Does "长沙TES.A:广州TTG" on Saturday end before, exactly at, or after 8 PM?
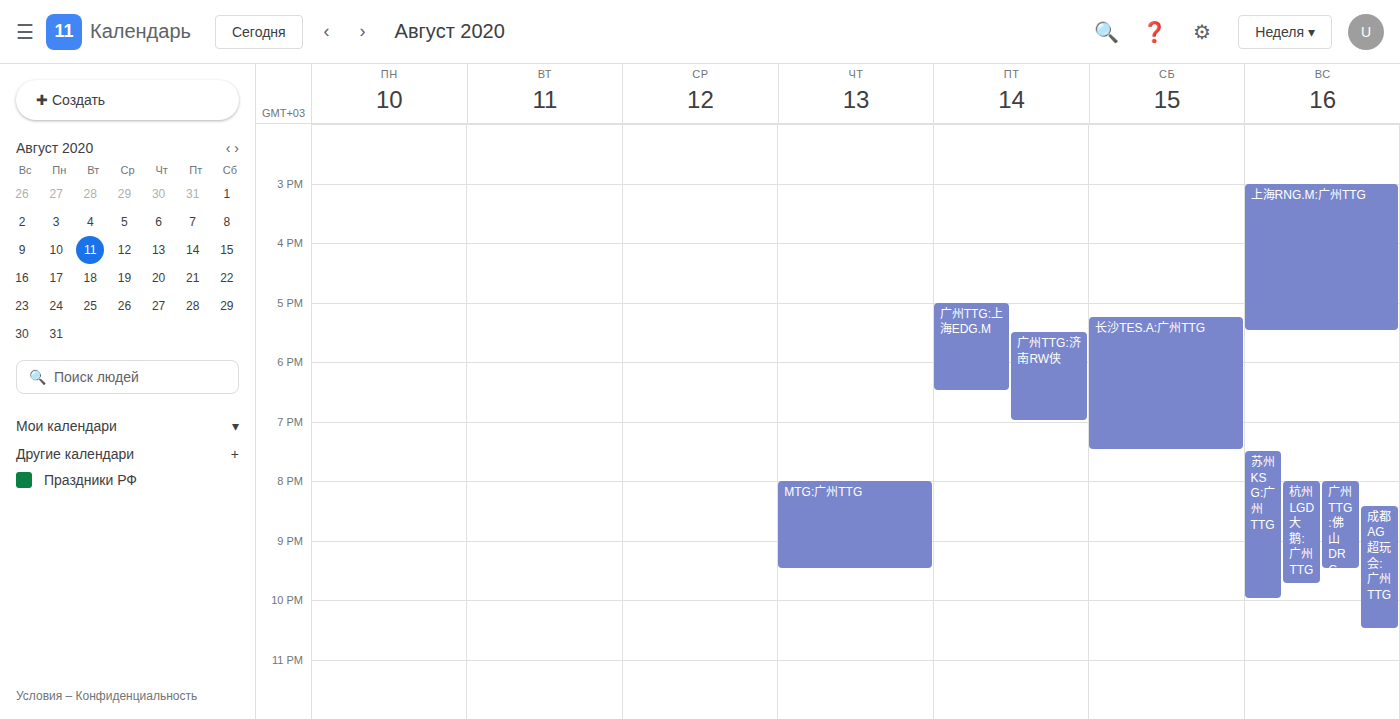
7:30 PM -- before 8 PM, 30 minutes above the 8 PM line.